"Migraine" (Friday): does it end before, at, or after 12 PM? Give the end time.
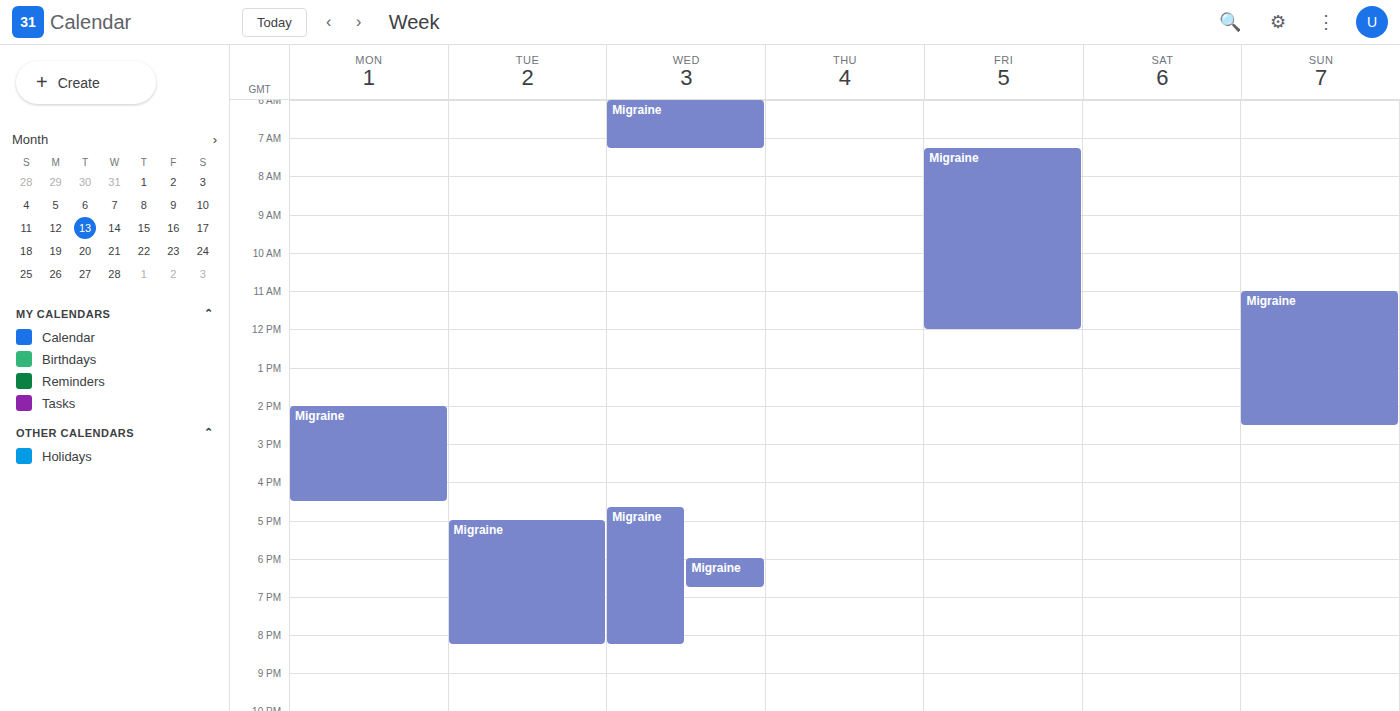
12:00 PM -- exactly at 12 PM, on the 12 PM line.